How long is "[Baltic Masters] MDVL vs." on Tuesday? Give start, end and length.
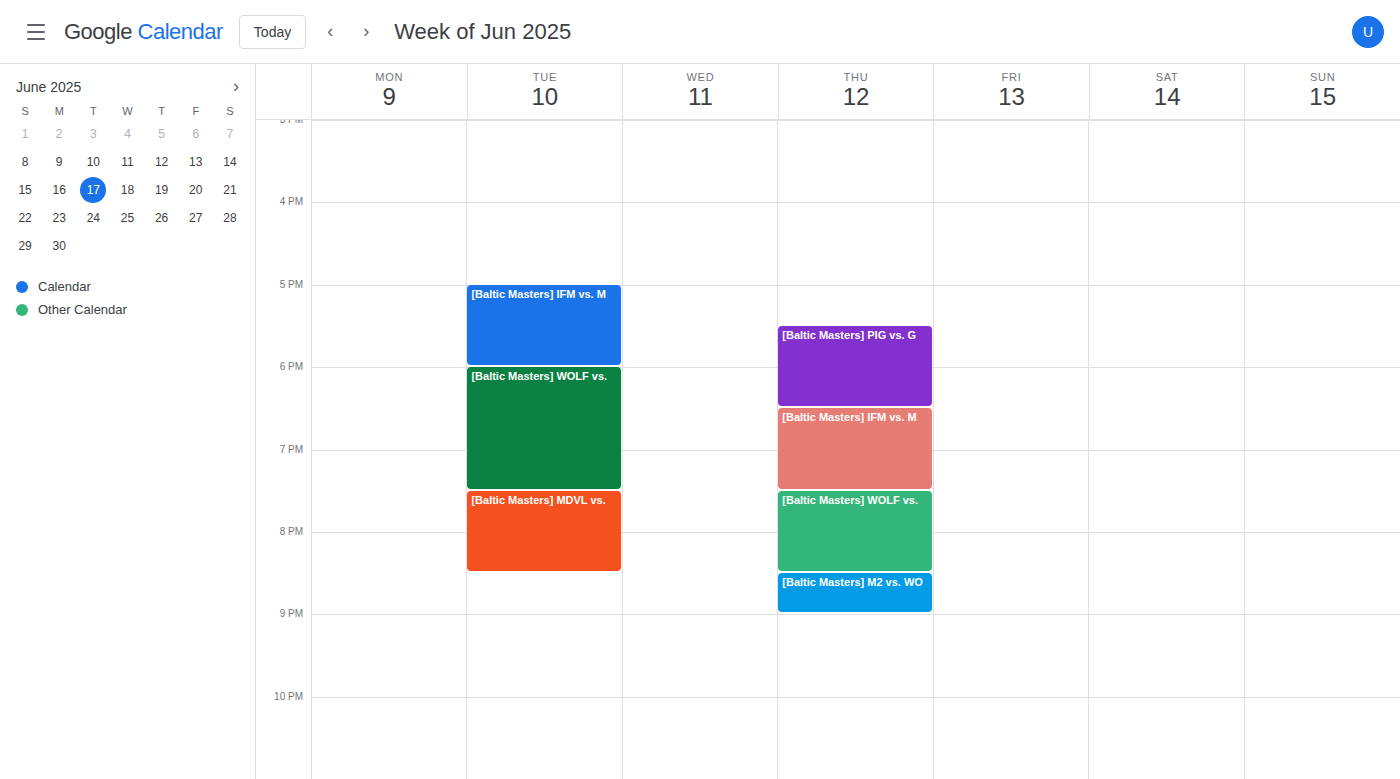
7:30 PM to 8:30 PM, 1 hour